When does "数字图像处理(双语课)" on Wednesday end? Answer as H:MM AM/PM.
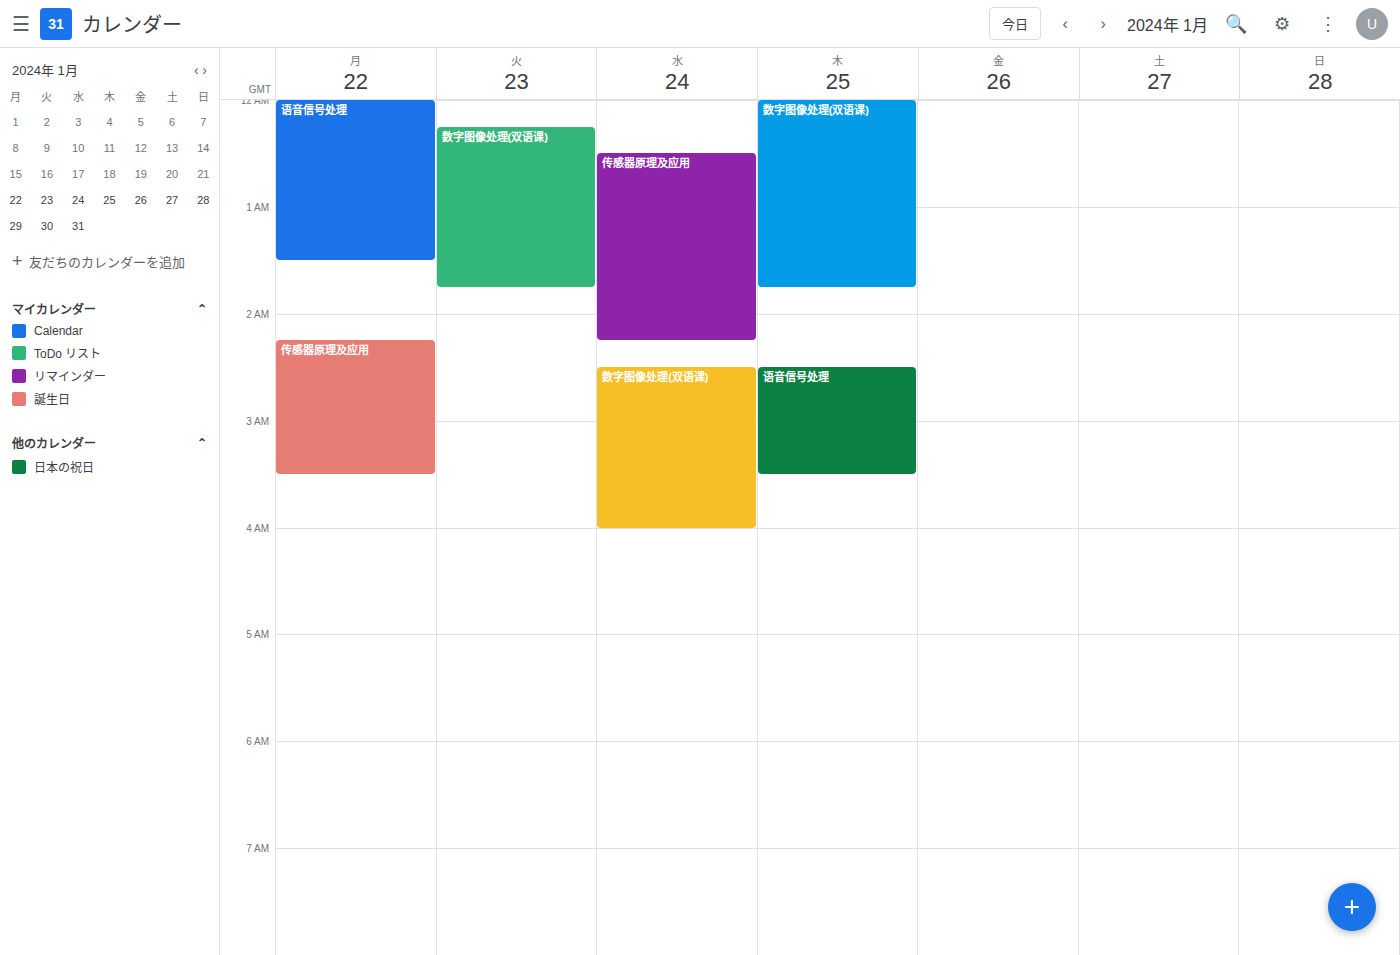
4:00 AM